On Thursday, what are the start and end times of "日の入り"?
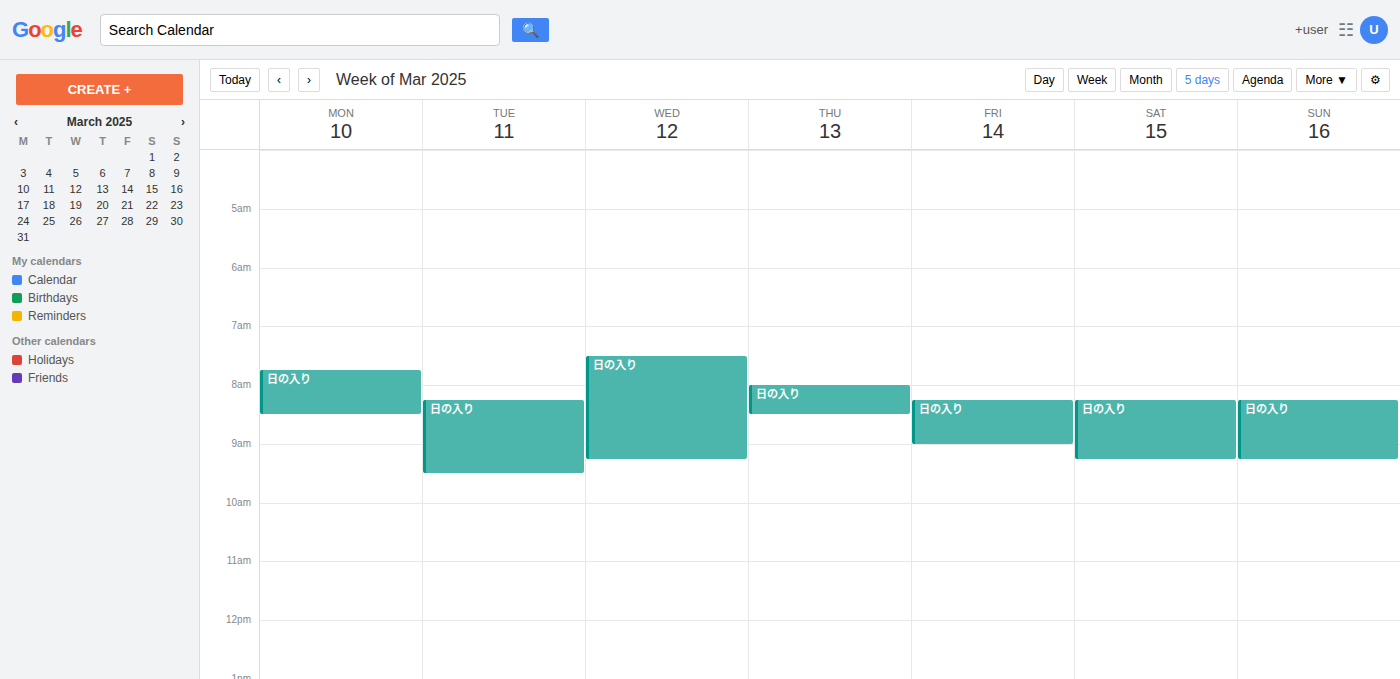
8:00 AM to 8:30 AM